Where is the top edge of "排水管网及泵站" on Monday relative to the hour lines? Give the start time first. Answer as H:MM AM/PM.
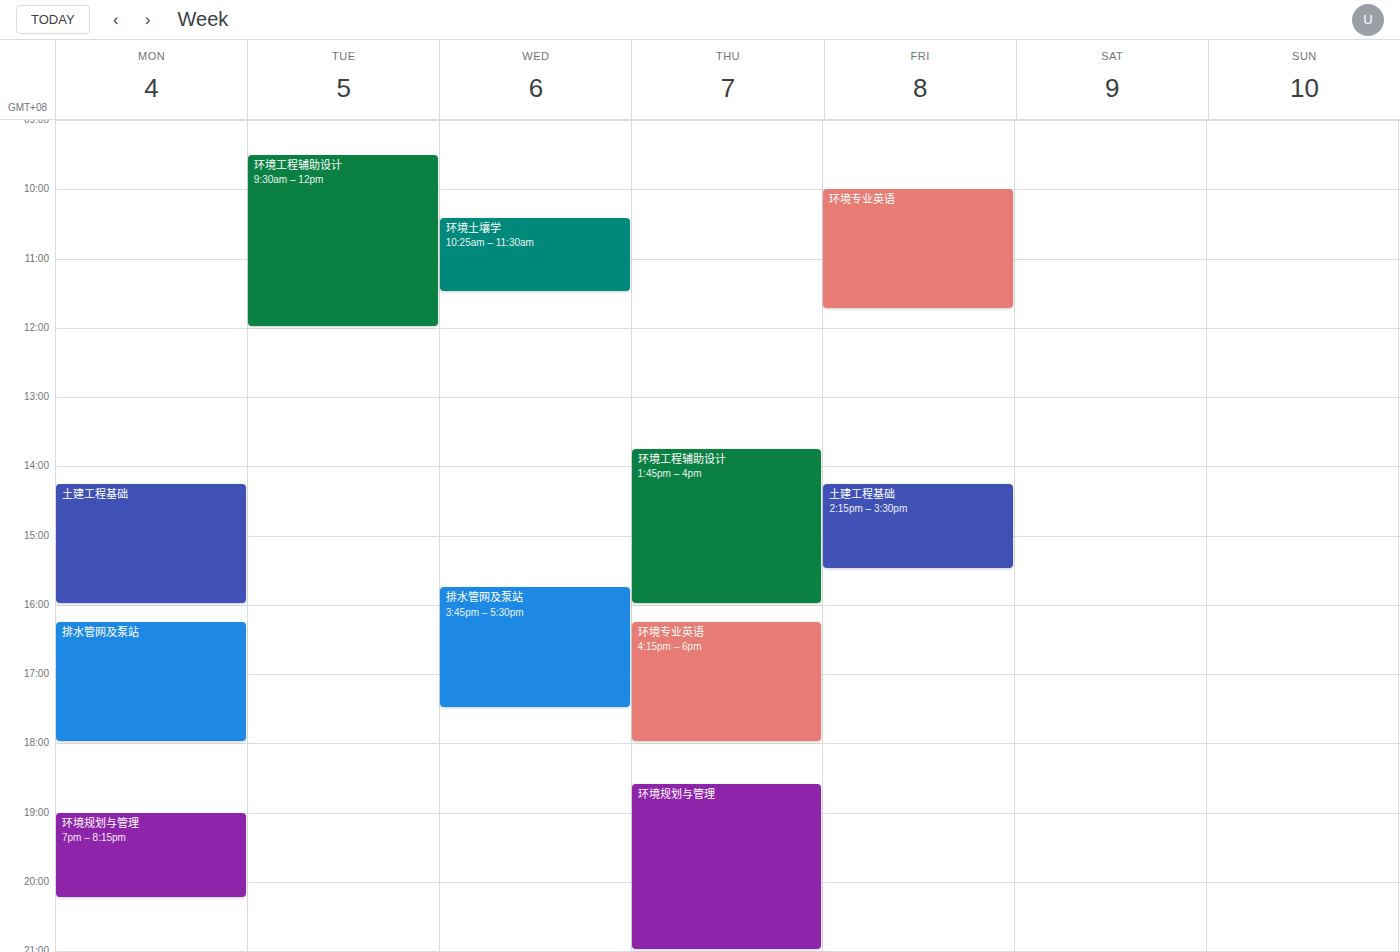
4:15 PM -- neither: a quarter of the way from the 4 PM line to the 5 PM line.